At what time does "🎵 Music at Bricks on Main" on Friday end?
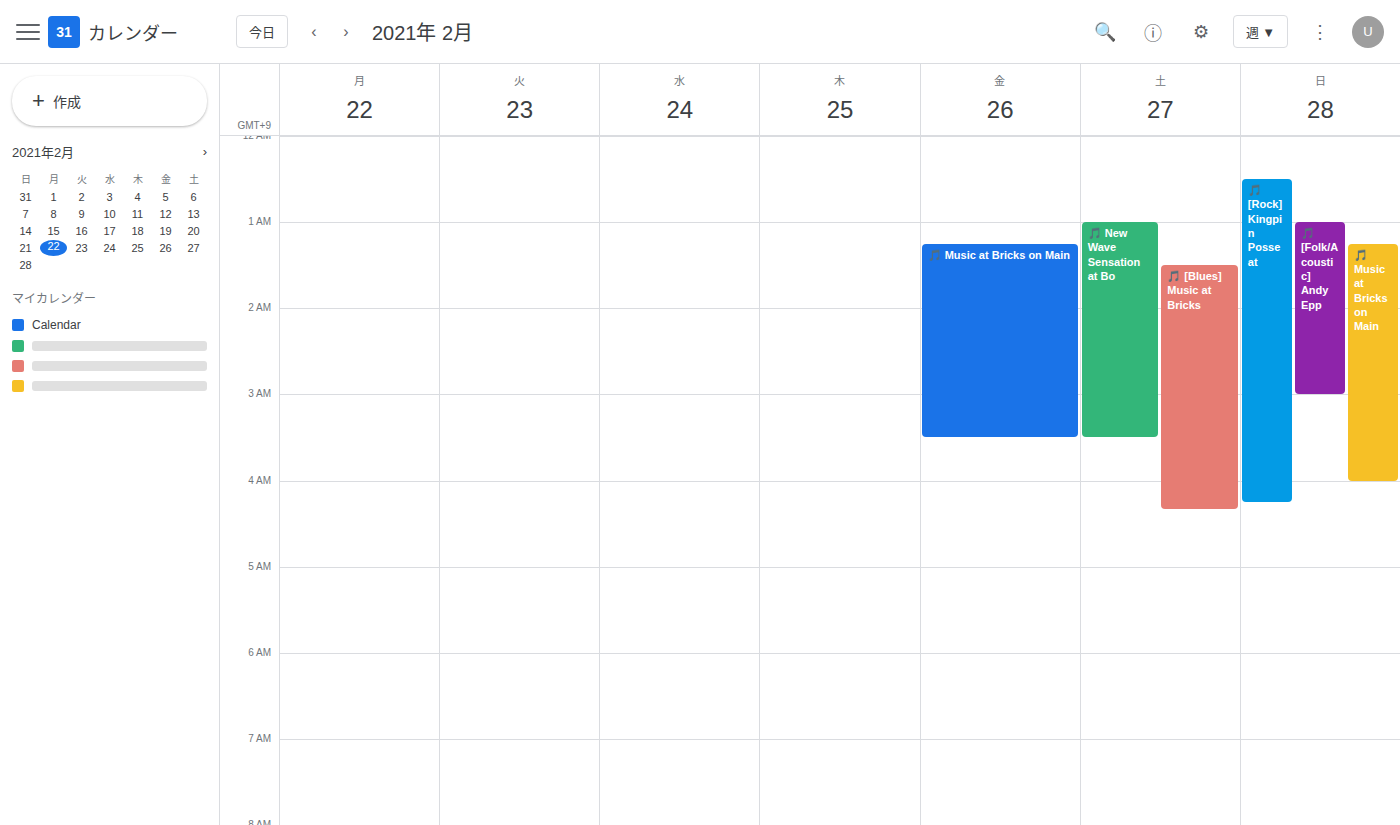
3:30 AM